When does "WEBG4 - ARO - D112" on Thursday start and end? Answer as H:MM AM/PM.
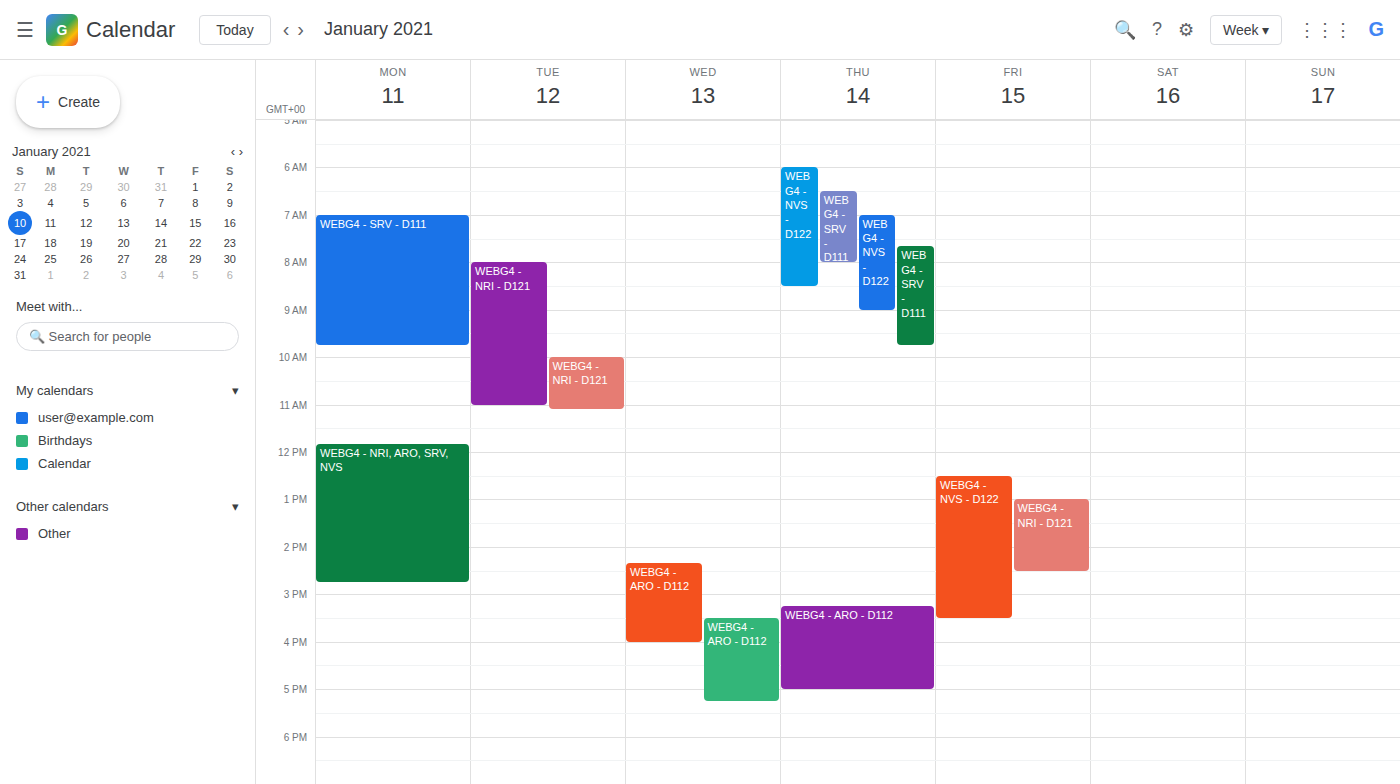
3:15 PM to 5:00 PM